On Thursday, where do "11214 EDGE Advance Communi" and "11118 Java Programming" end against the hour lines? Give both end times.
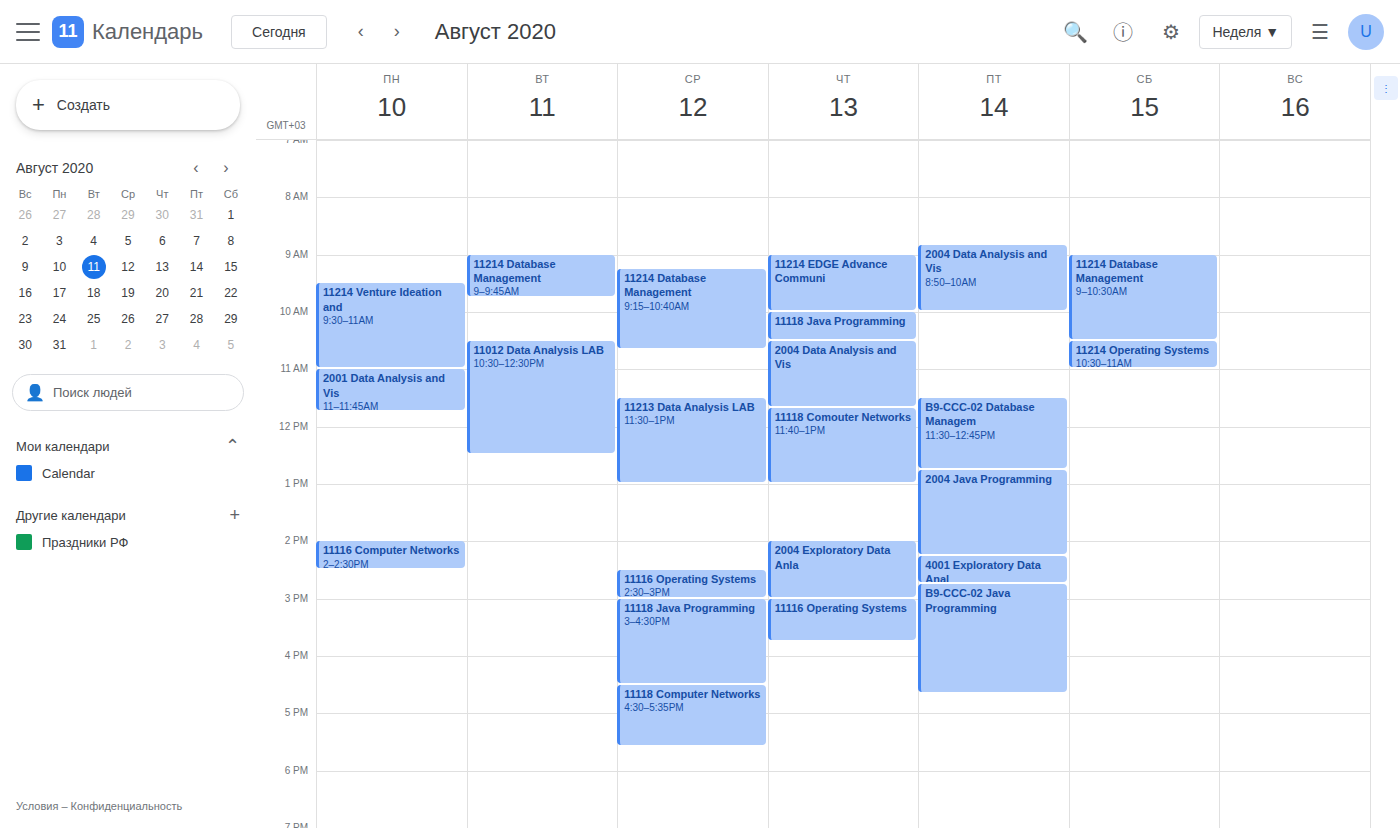
"11214 EDGE Advance Communi": 10:00, exactly on the 10:00 line. "11118 Java Programming": 10:30, halfway between the 10:00 and 11:00 lines.